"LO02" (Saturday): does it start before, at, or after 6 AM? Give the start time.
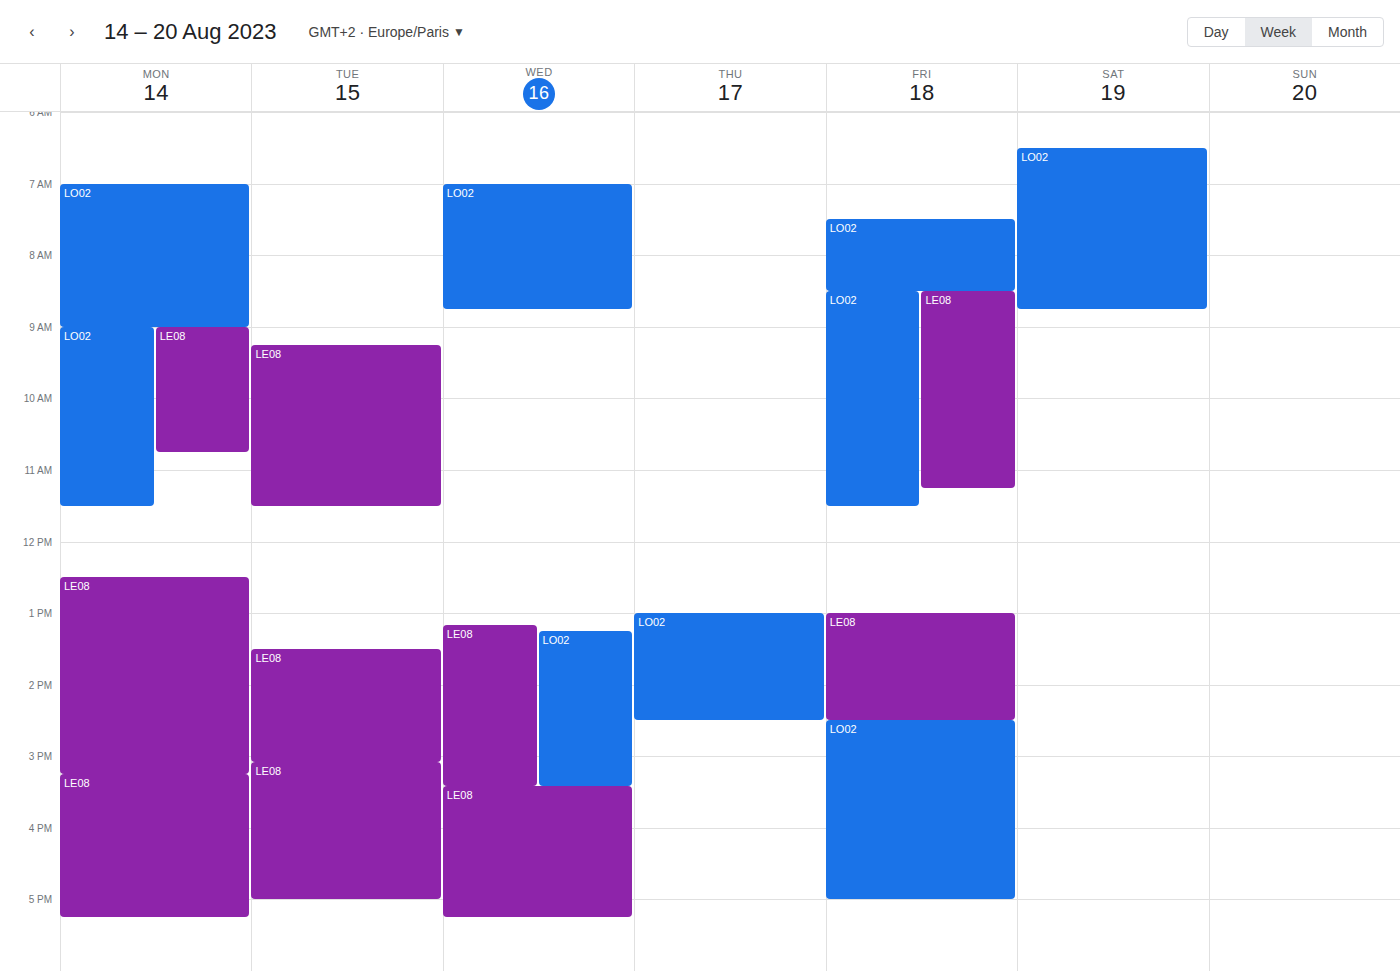
6:30 AM -- after 6 AM, 30 minutes below the 6 AM line.